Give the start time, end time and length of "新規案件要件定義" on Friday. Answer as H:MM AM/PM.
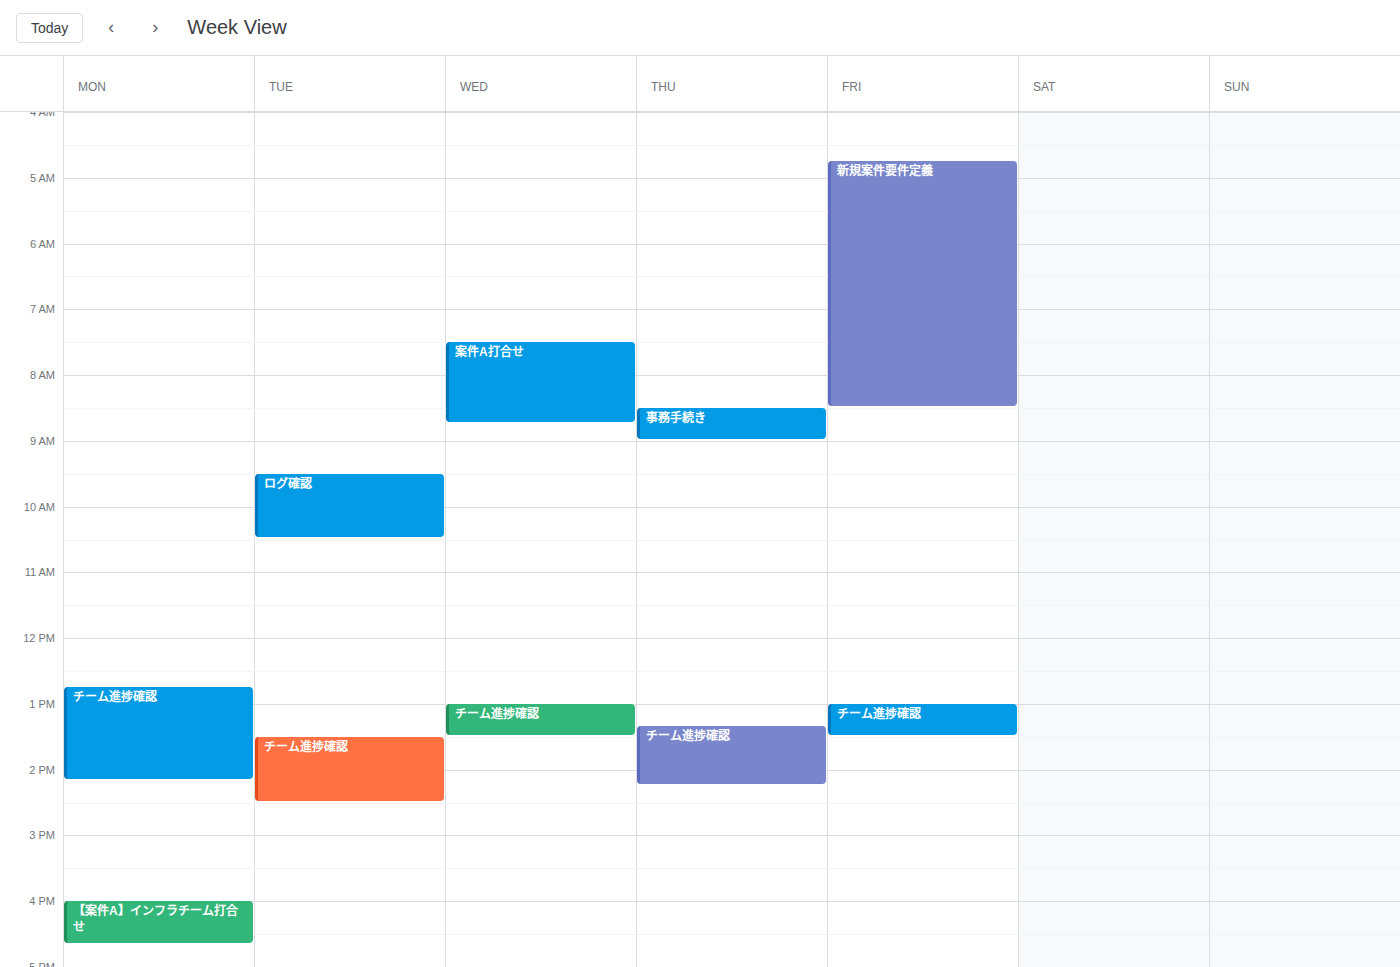
4:45 AM to 8:30 AM, 3 hours 45 minutes